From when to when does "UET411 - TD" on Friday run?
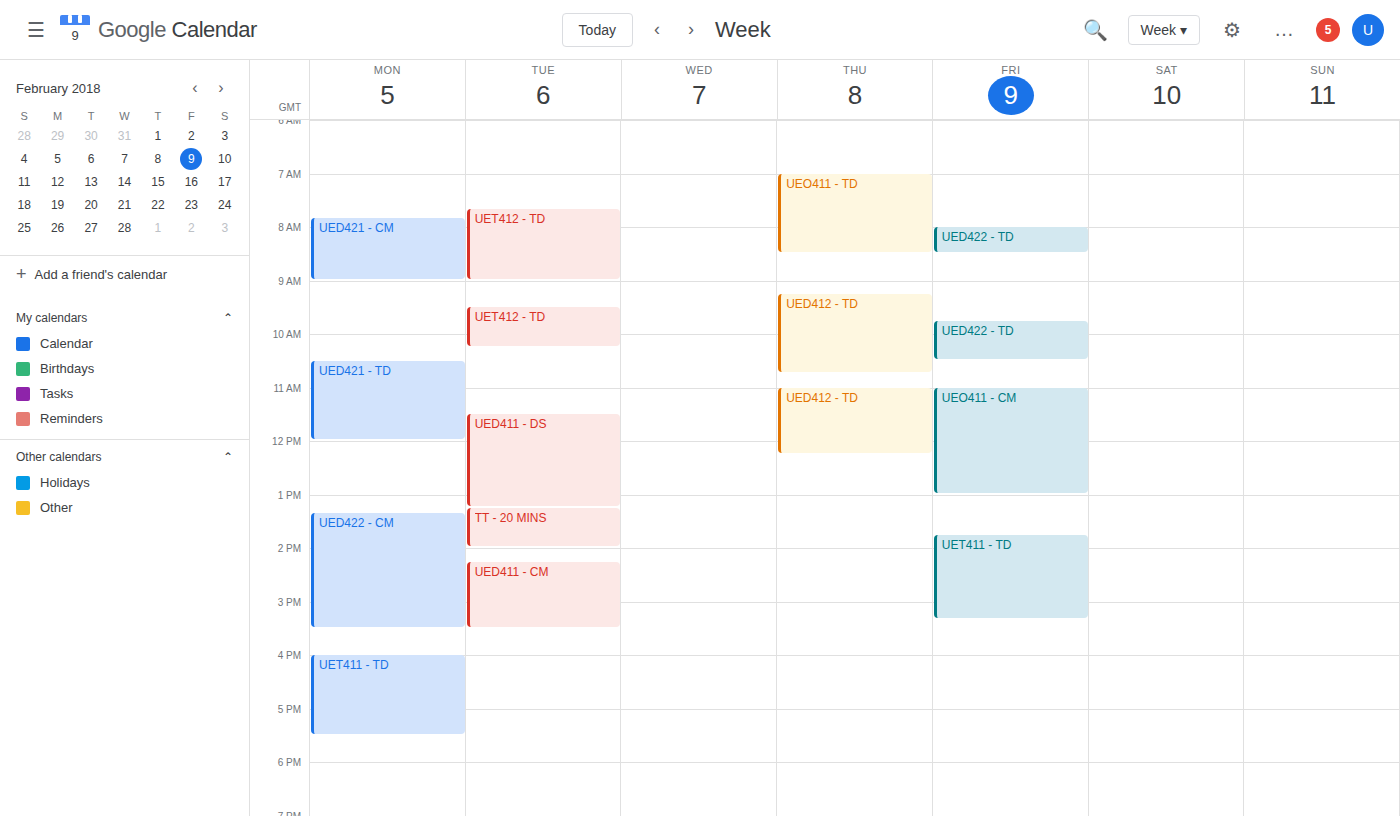
1:45 PM to 3:20 PM